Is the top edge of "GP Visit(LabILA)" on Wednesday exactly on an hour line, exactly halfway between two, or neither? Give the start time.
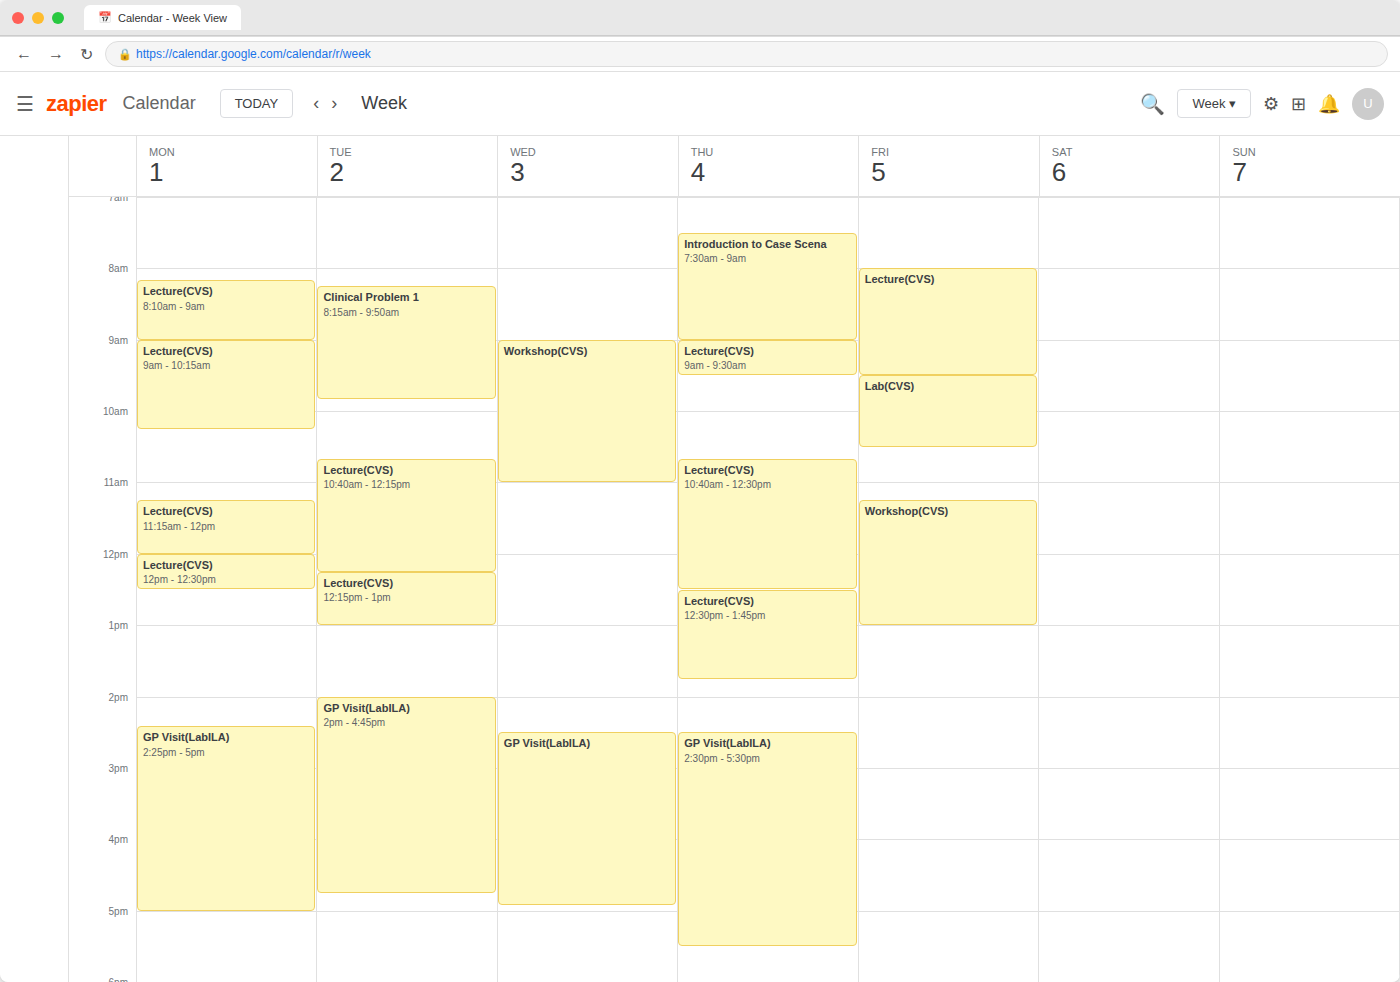
2:30 PM -- halfway between the 2 PM and 3 PM lines.